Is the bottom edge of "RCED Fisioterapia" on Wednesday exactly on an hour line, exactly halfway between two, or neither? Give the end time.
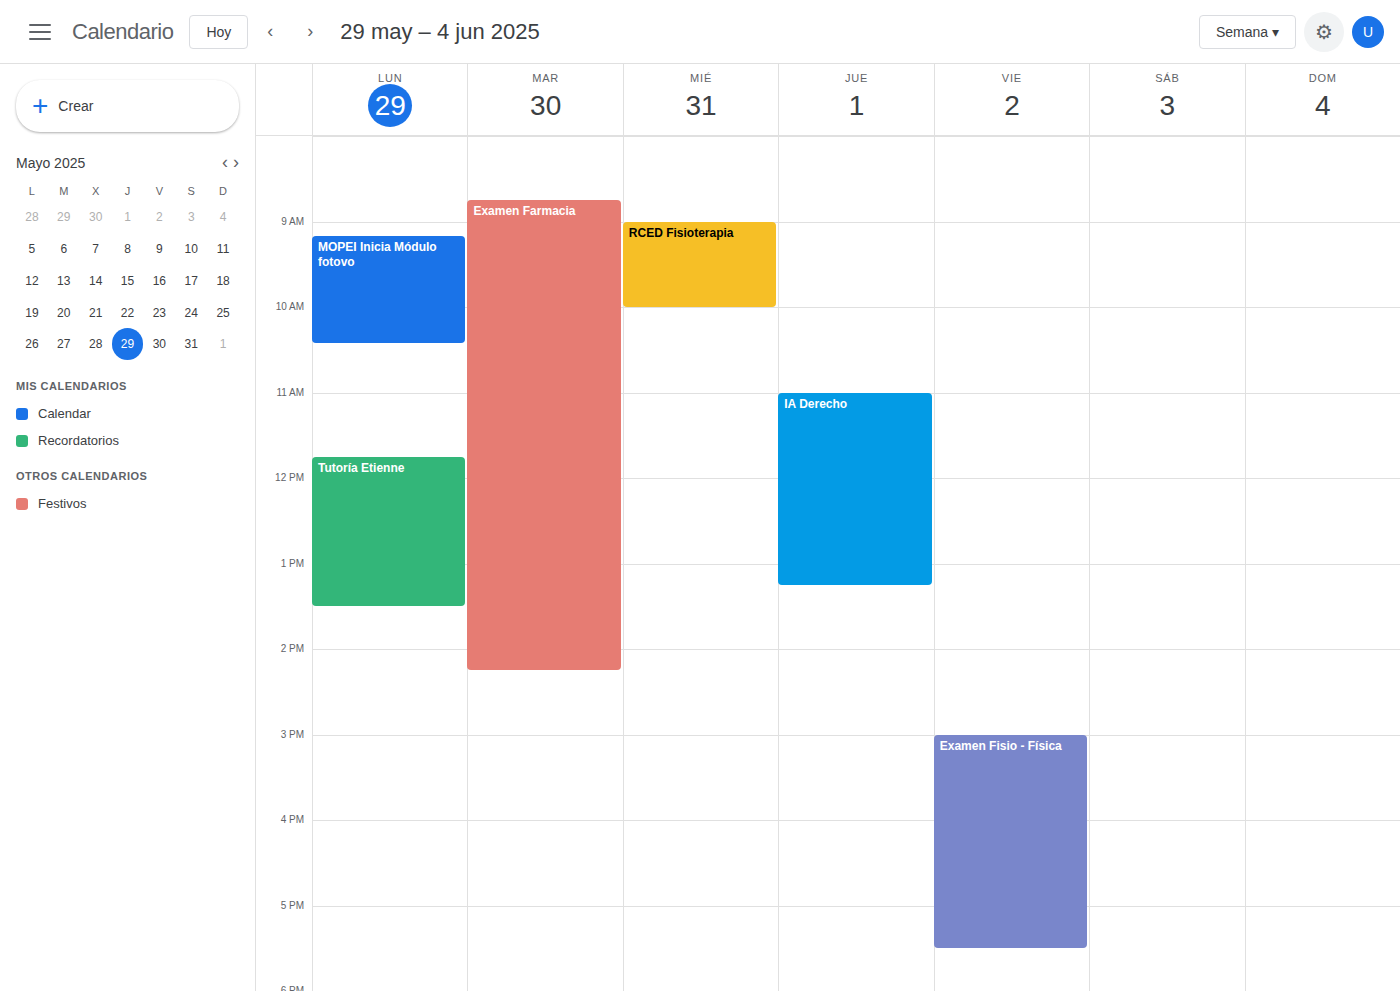
10:00 AM -- exactly on the 10 AM line.